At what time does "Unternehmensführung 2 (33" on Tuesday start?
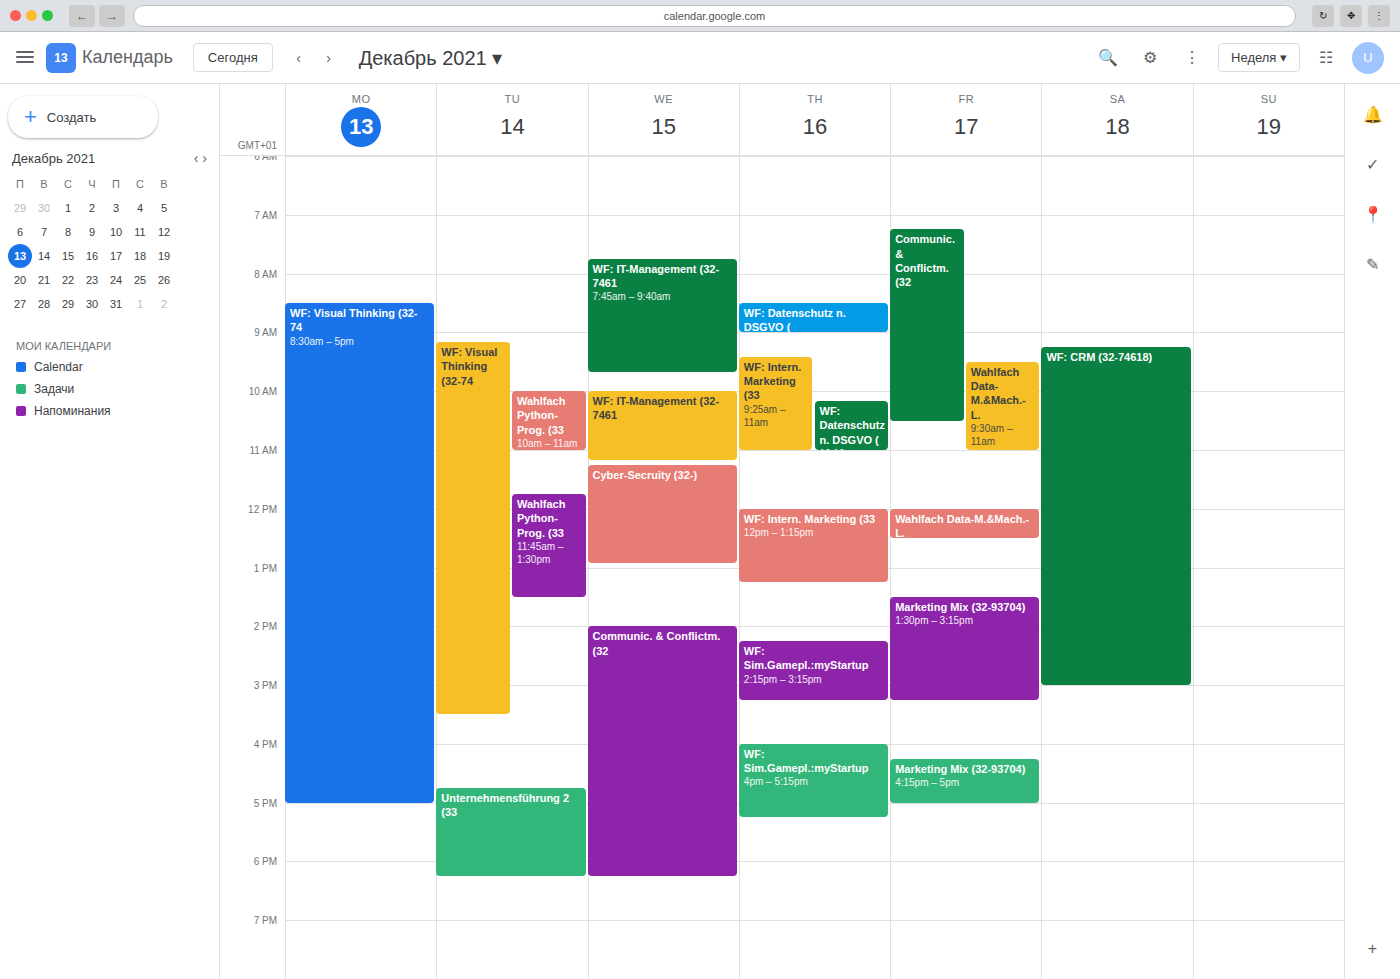
4:45 PM